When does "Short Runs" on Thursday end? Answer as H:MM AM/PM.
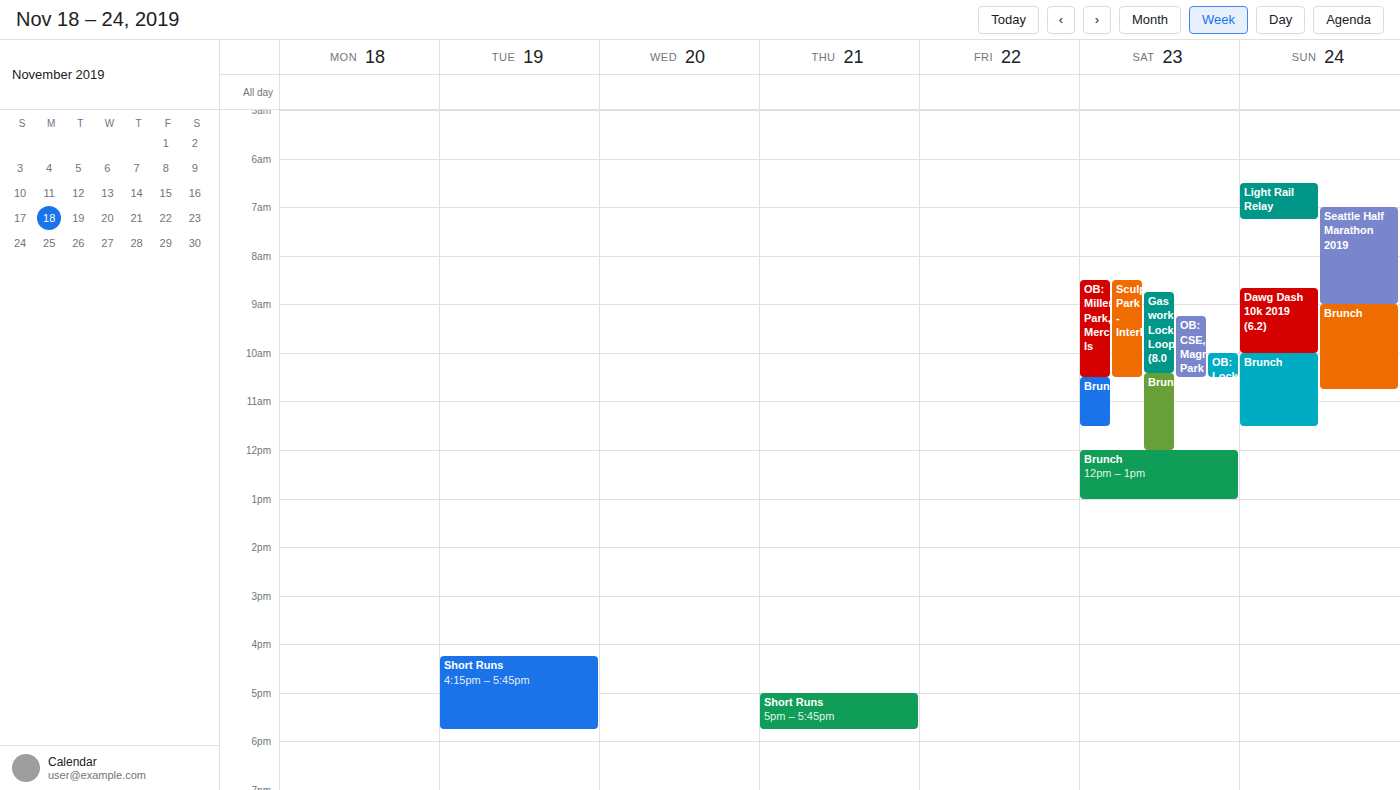
5:45 PM